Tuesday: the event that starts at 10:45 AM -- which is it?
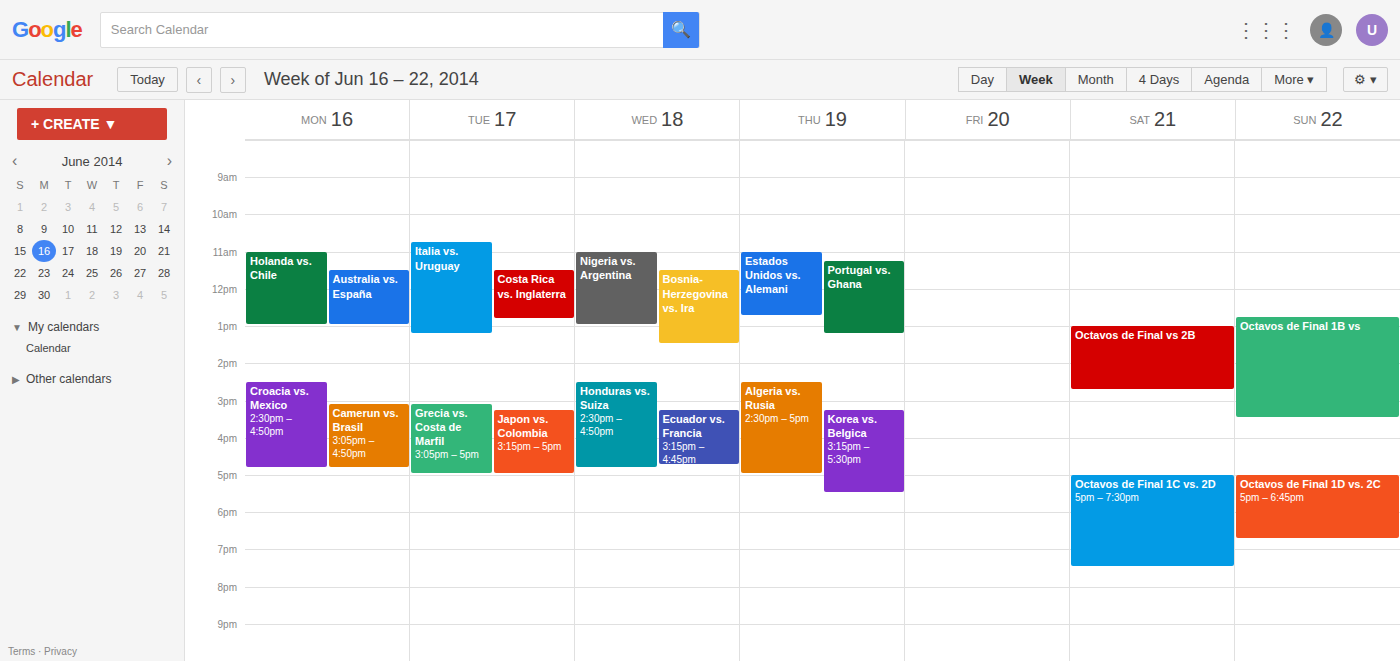
"Italia vs. Uruguay"